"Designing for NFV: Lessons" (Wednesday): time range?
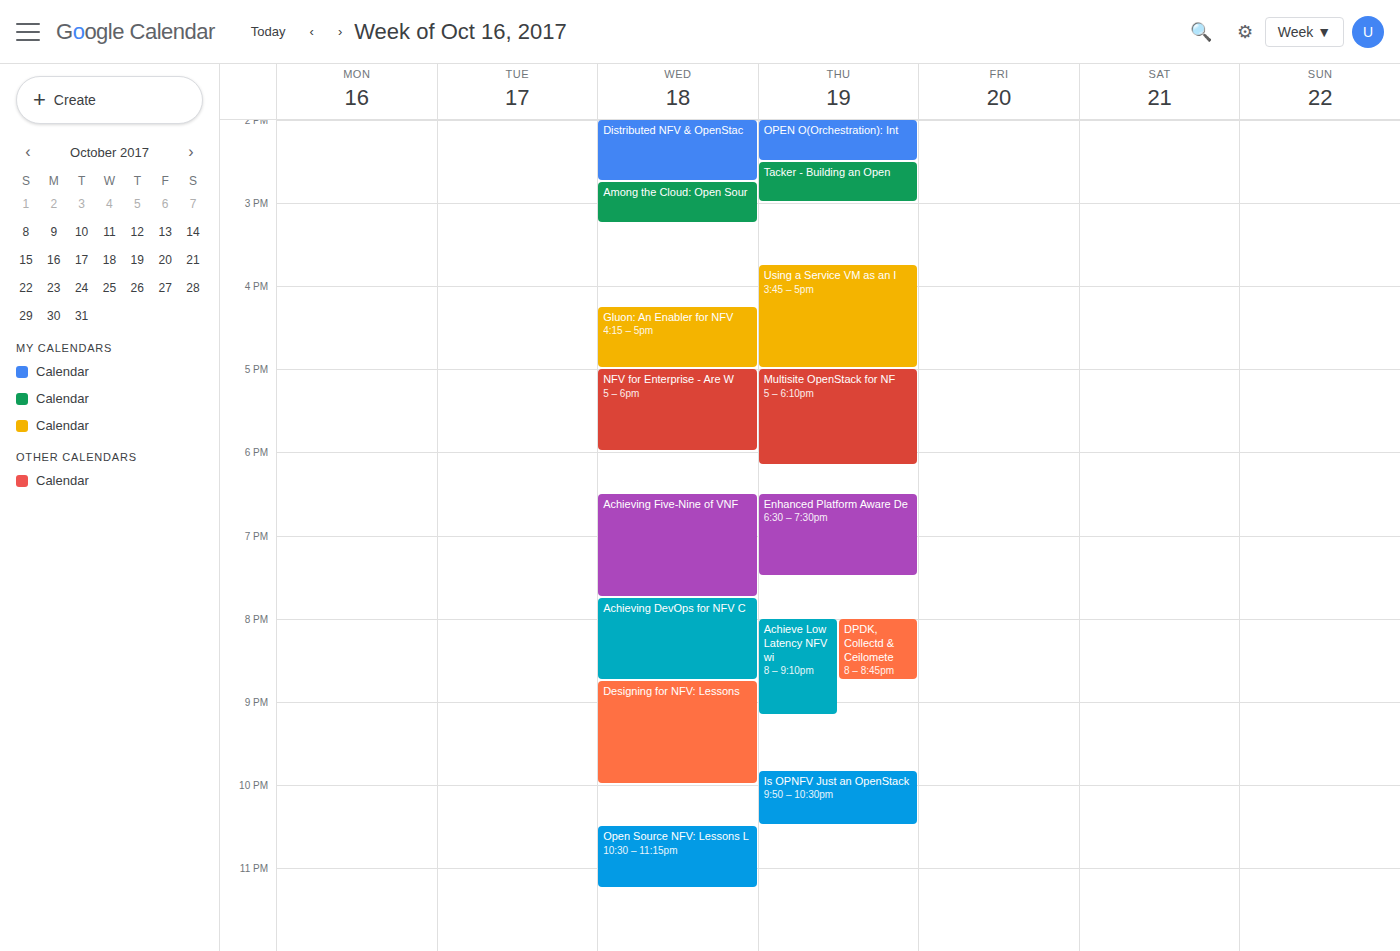
8:45 PM to 10:00 PM